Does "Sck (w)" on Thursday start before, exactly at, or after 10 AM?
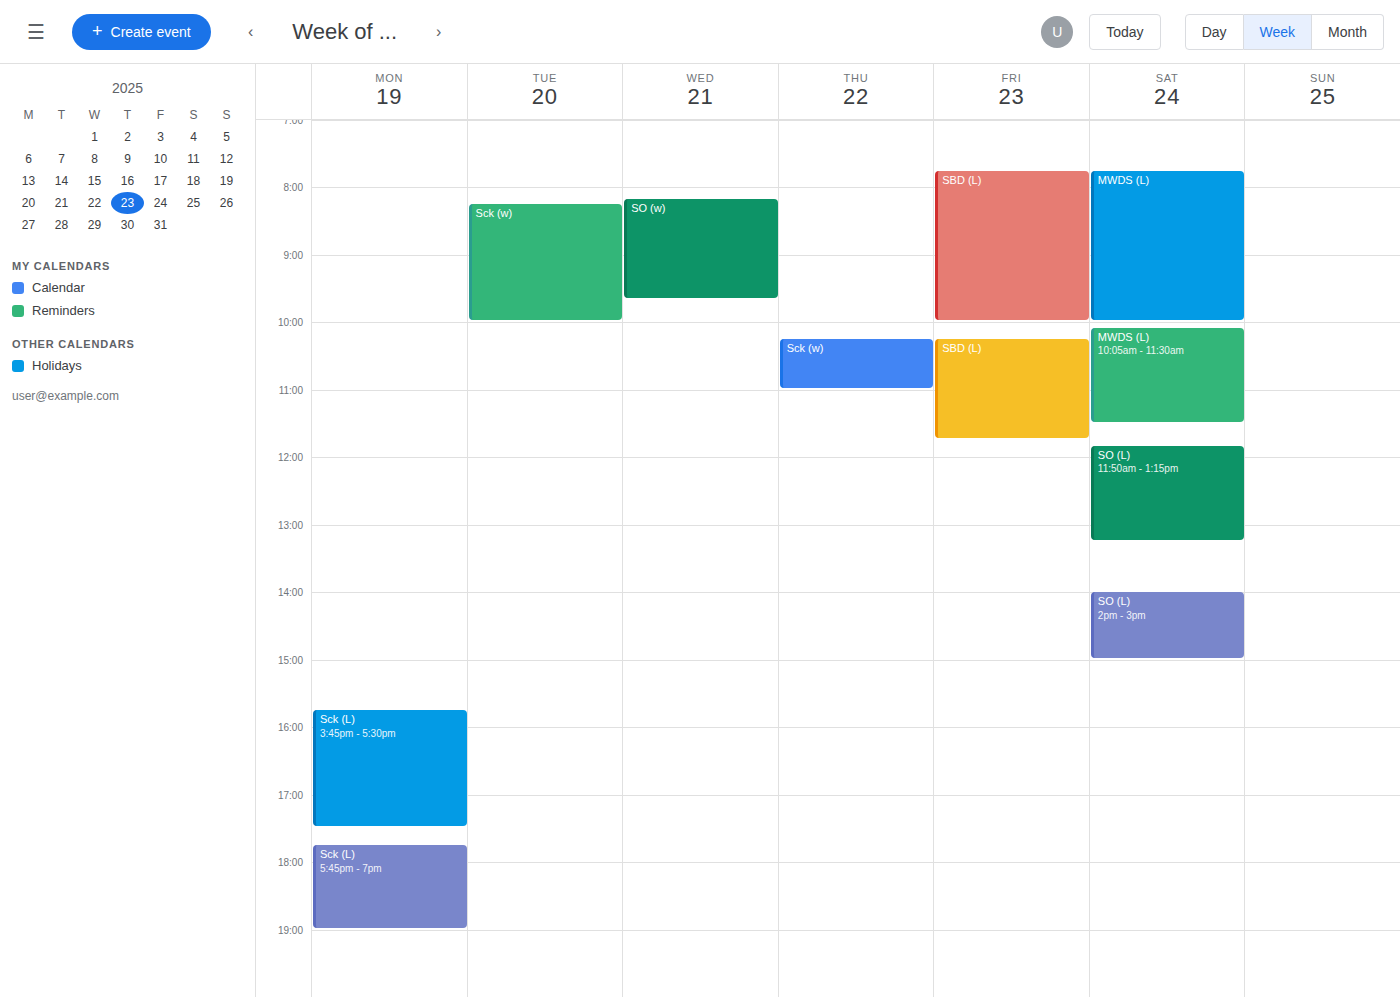
10:15 AM -- after 10 AM, 15 minutes below the 10 AM line.